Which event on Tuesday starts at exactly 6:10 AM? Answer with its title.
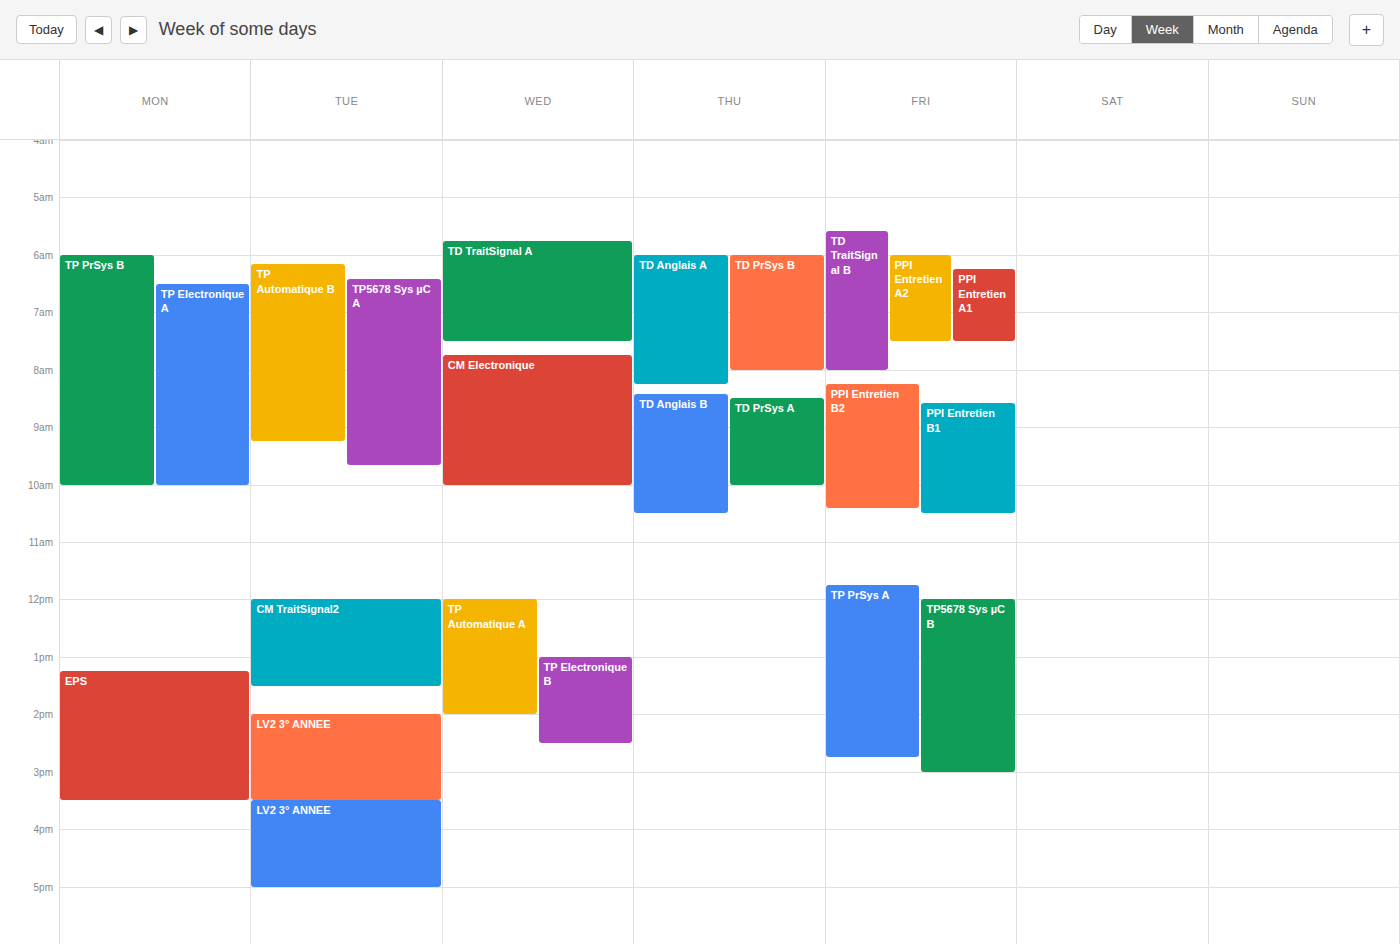
"TP Automatique B"